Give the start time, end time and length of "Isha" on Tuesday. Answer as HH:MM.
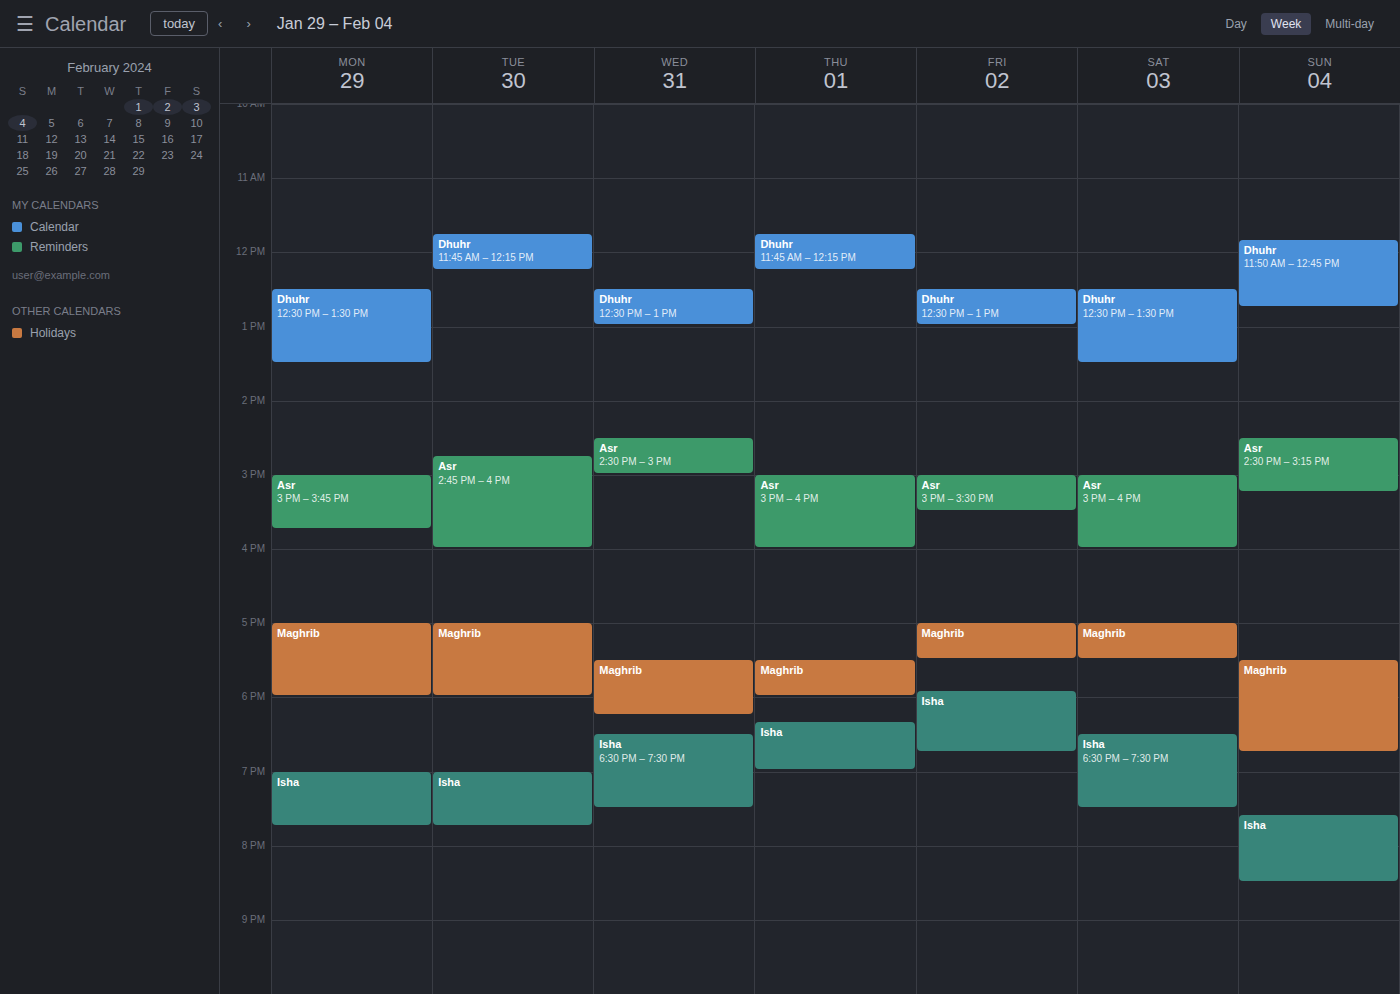
19:00 to 19:45, 45 minutes